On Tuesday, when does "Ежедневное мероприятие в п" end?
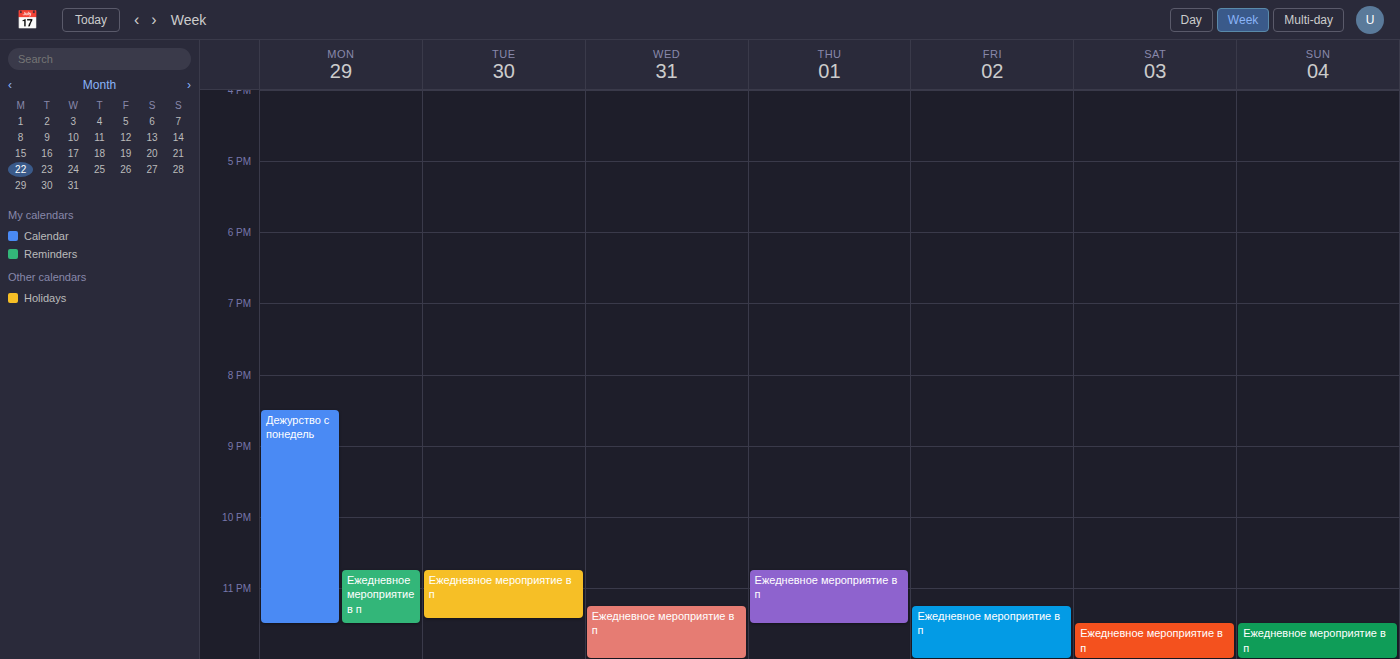
11:25 PM